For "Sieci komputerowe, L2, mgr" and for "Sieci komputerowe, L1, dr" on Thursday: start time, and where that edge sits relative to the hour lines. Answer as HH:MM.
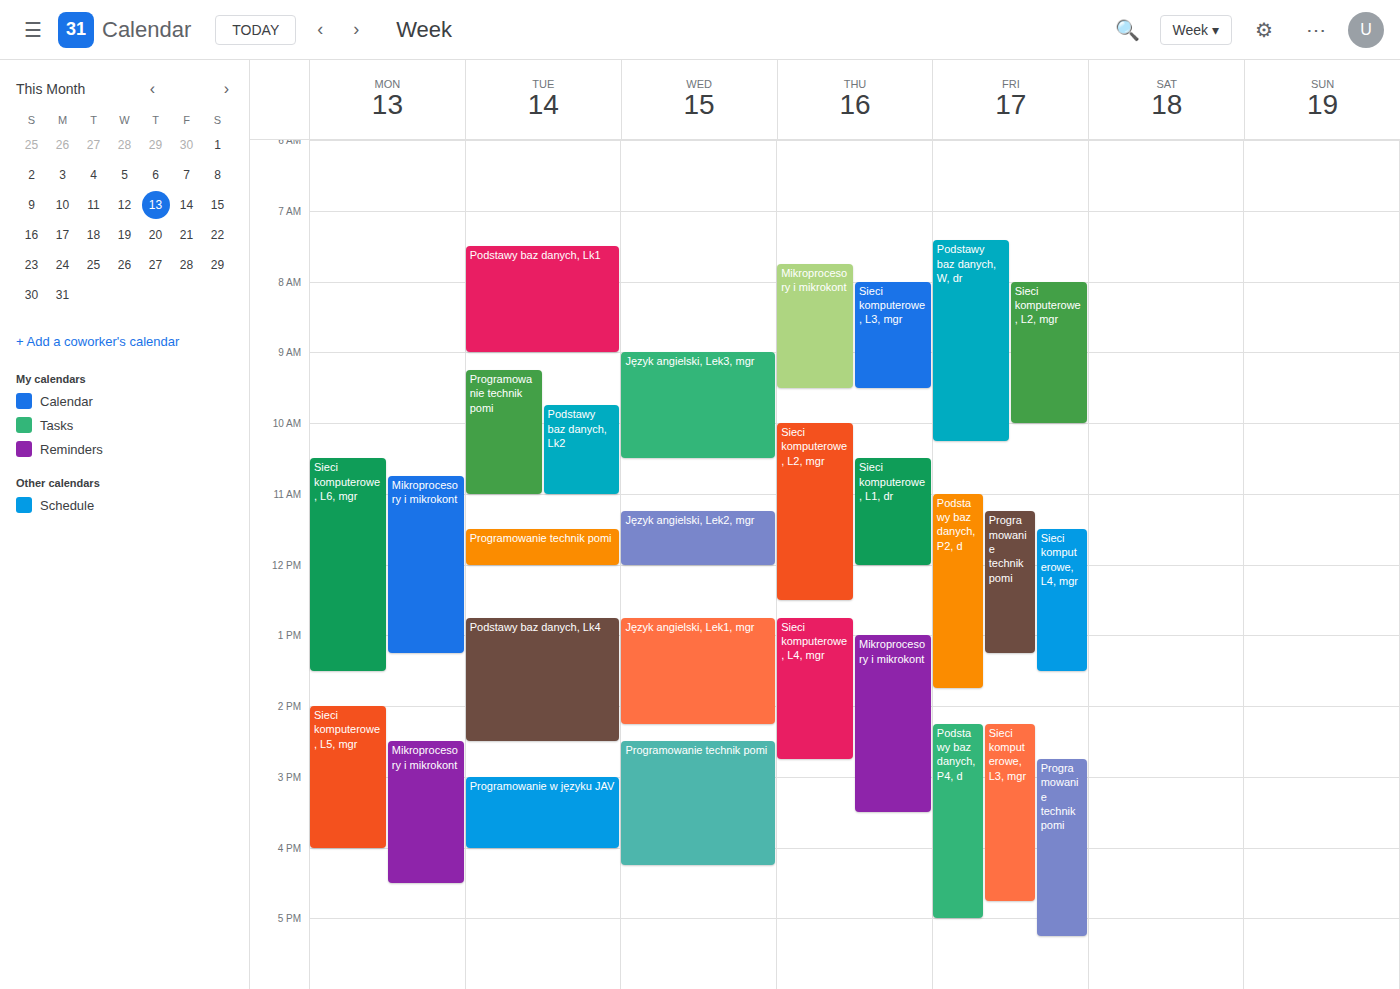
"Sieci komputerowe, L2, mgr": 10:00, exactly on the 10:00 line. "Sieci komputerowe, L1, dr": 10:30, halfway between the 10:00 and 11:00 lines.